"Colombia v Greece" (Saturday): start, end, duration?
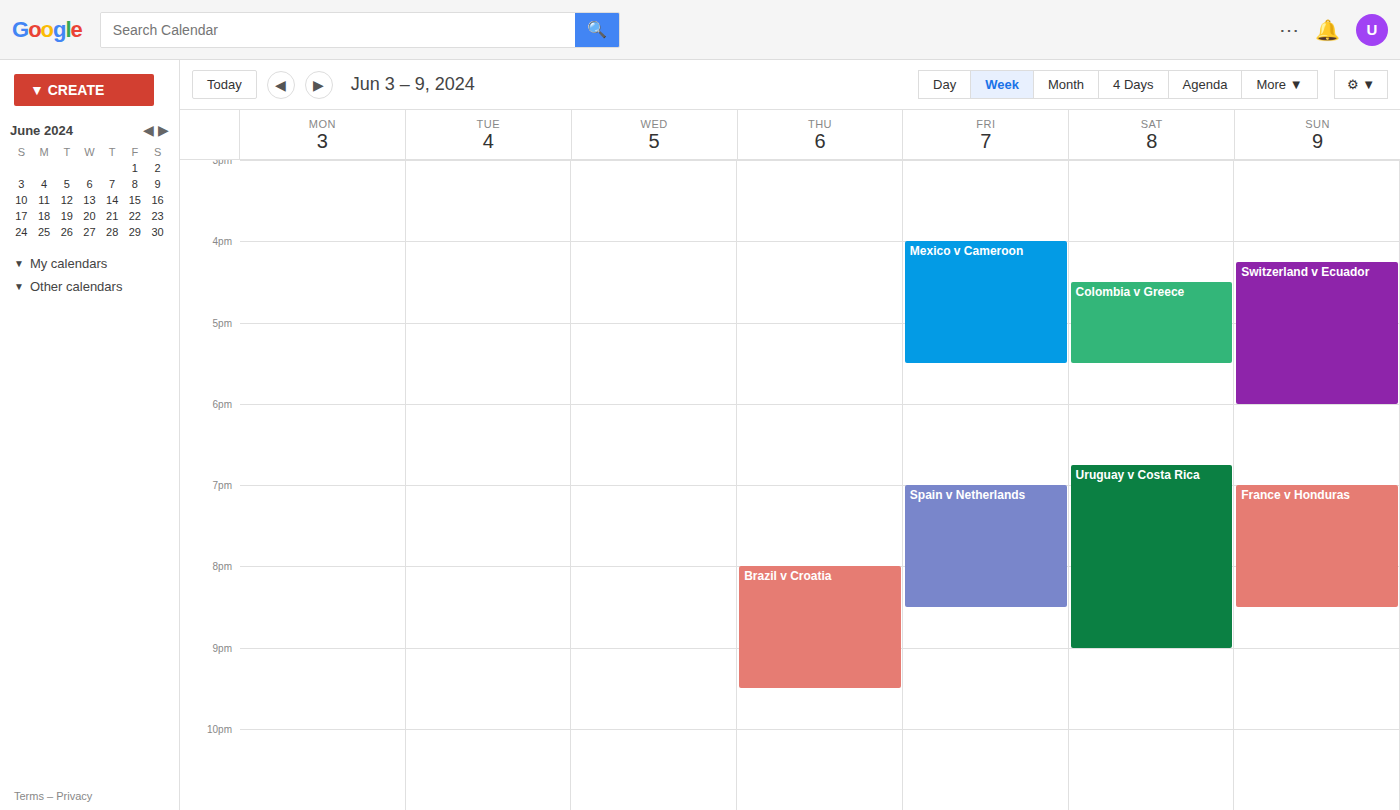
4:30 PM to 5:30 PM, 1 hour